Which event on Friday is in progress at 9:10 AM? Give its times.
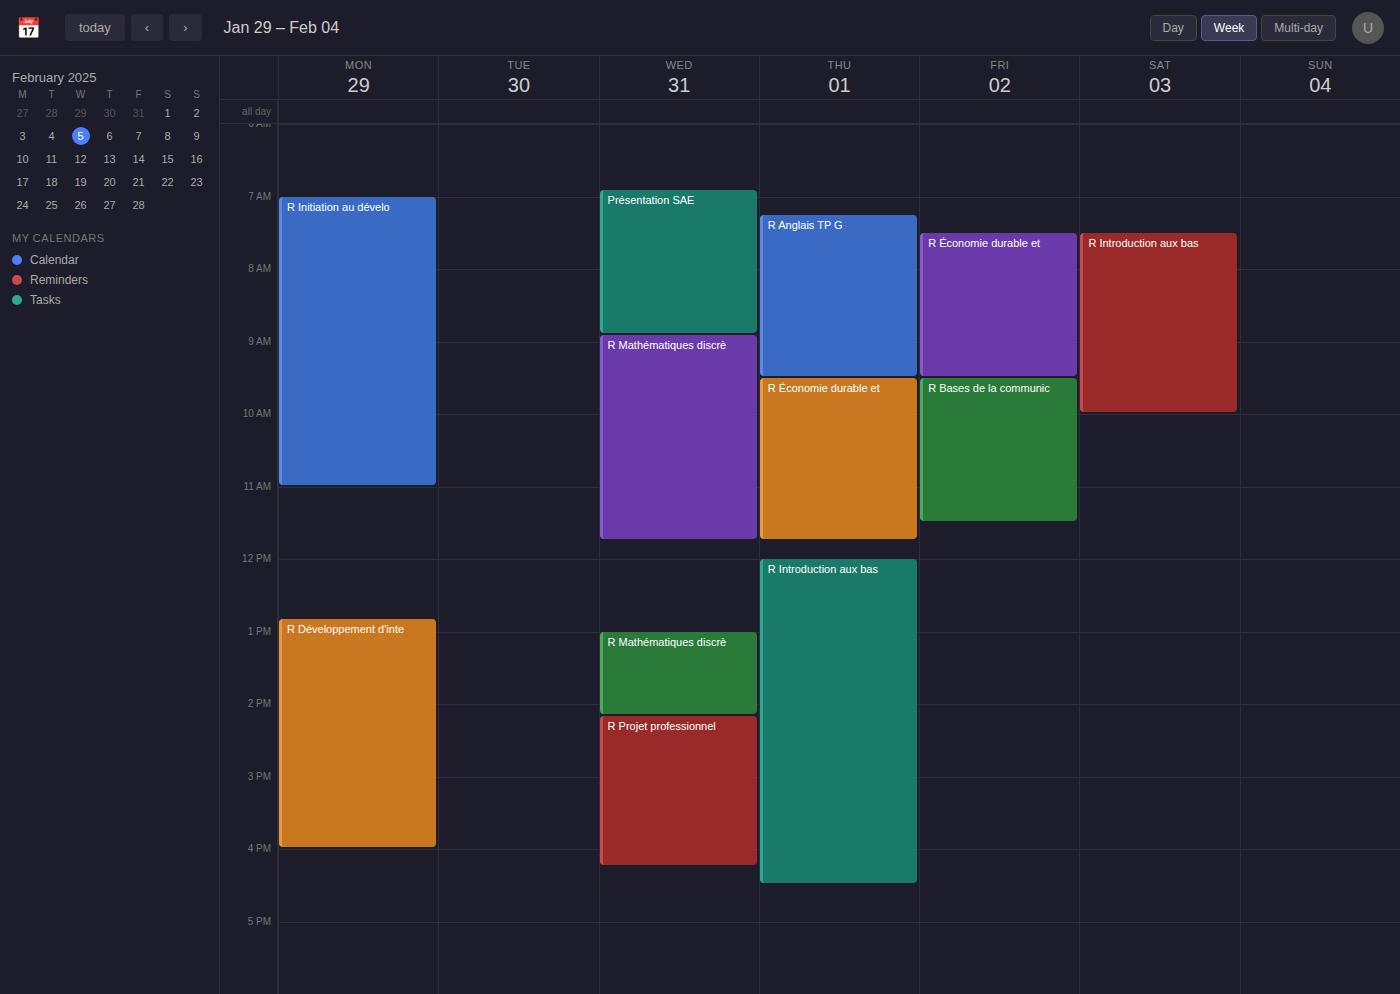
"R Économie durable et", 7:30 AM to 9:30 AM